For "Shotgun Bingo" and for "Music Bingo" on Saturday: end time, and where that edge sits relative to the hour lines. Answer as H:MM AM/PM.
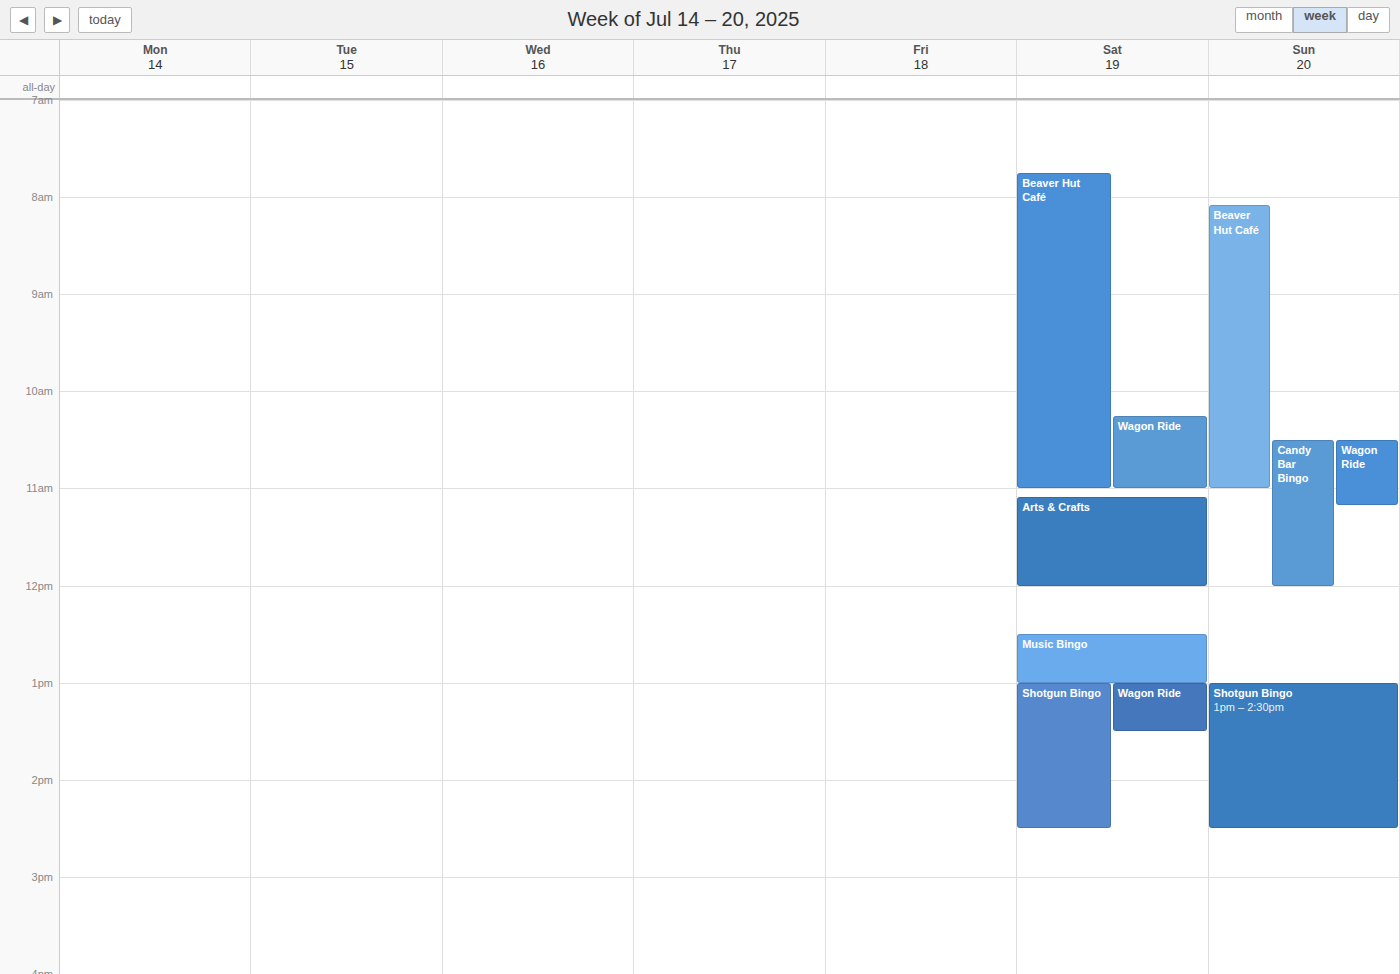
"Shotgun Bingo": 2:30 PM, halfway between the 2 PM and 3 PM lines. "Music Bingo": 1:00 PM, exactly on the 1 PM line.